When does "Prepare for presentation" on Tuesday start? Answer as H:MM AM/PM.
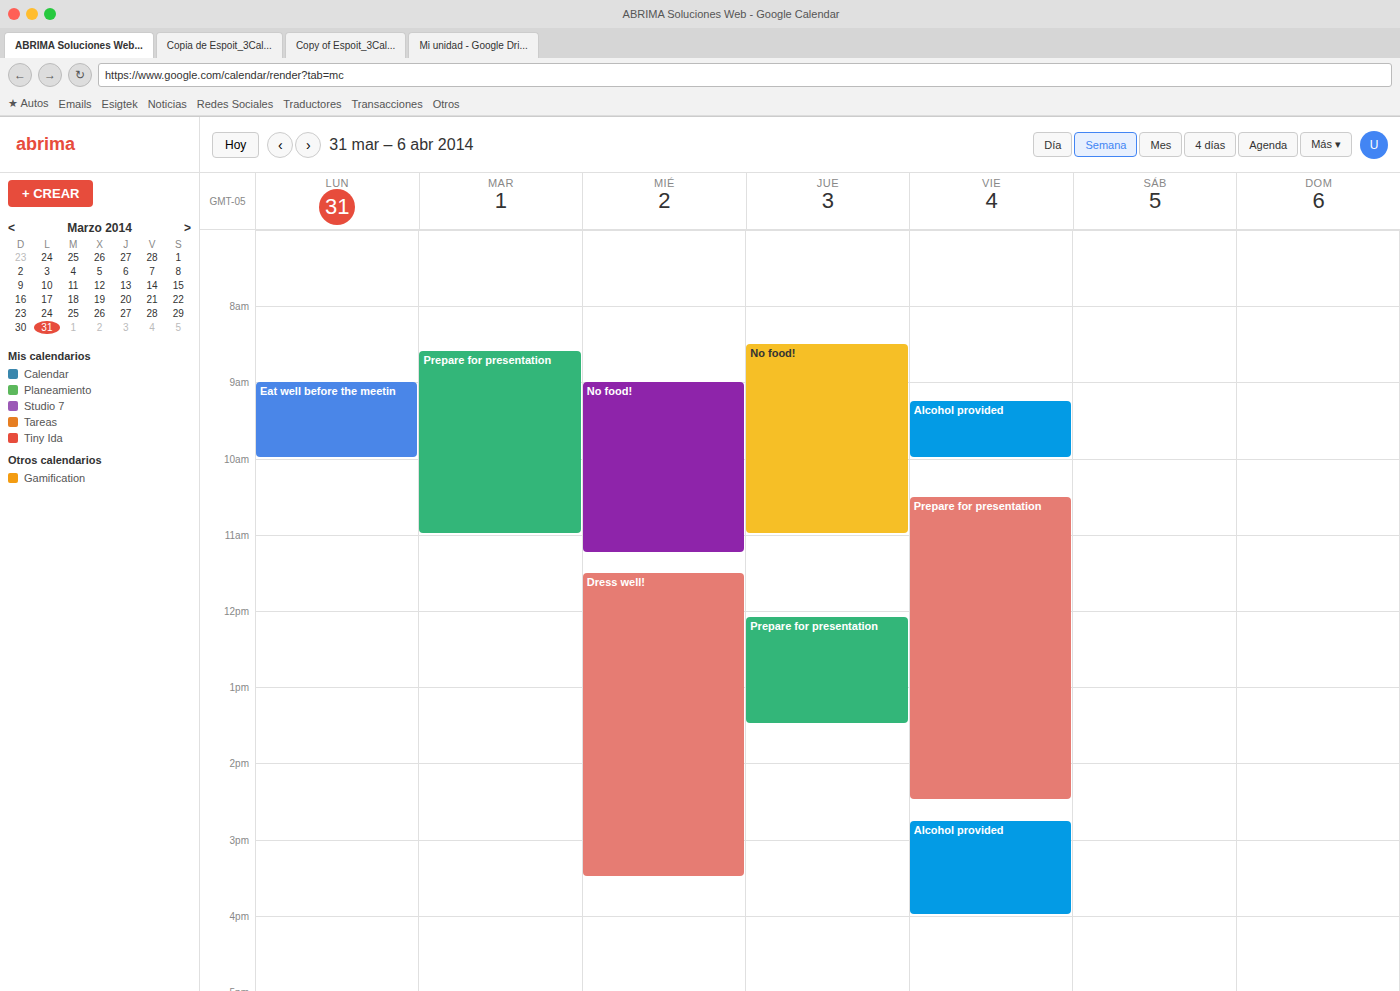
8:35 AM